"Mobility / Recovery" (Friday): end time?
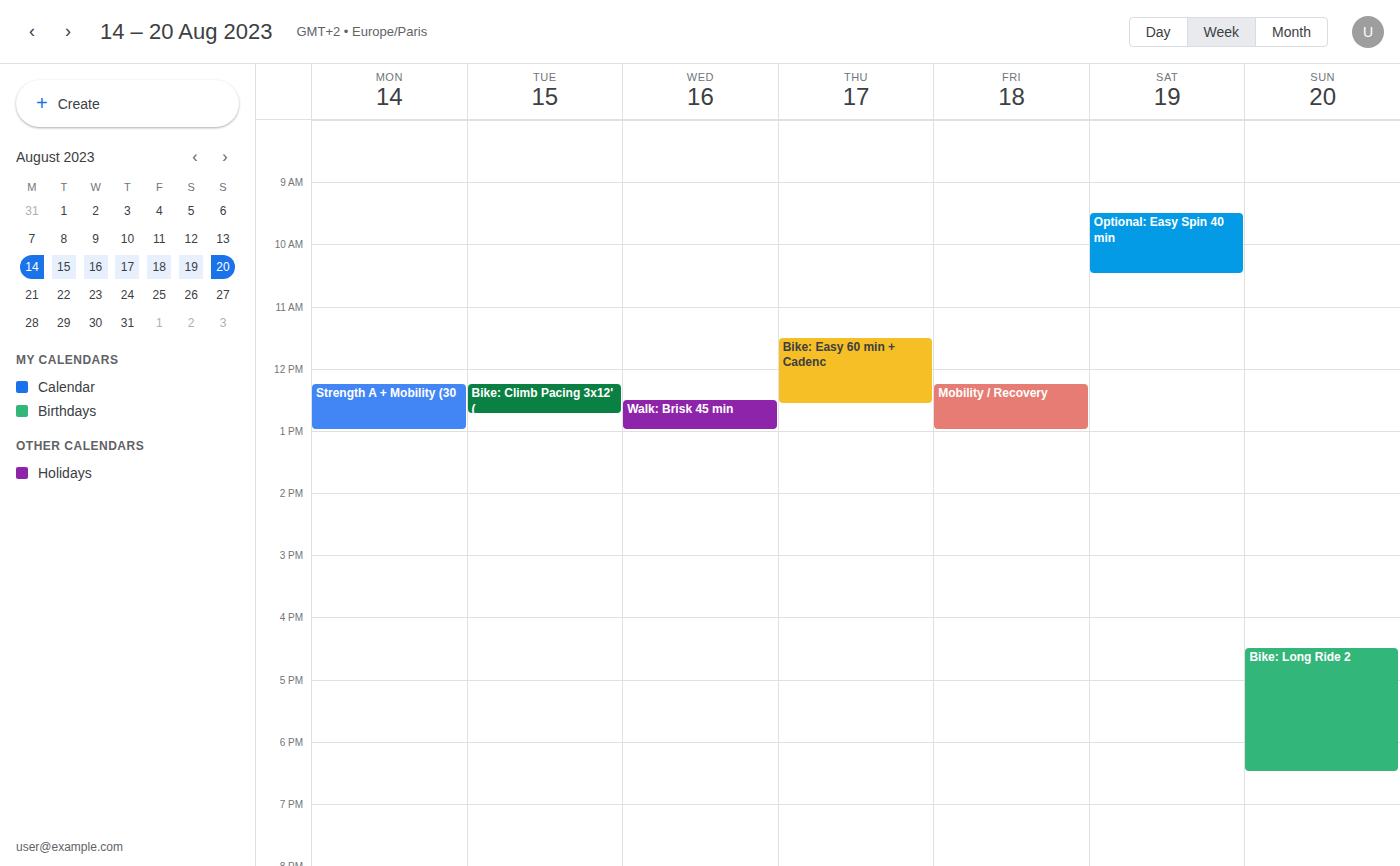
1:00 PM